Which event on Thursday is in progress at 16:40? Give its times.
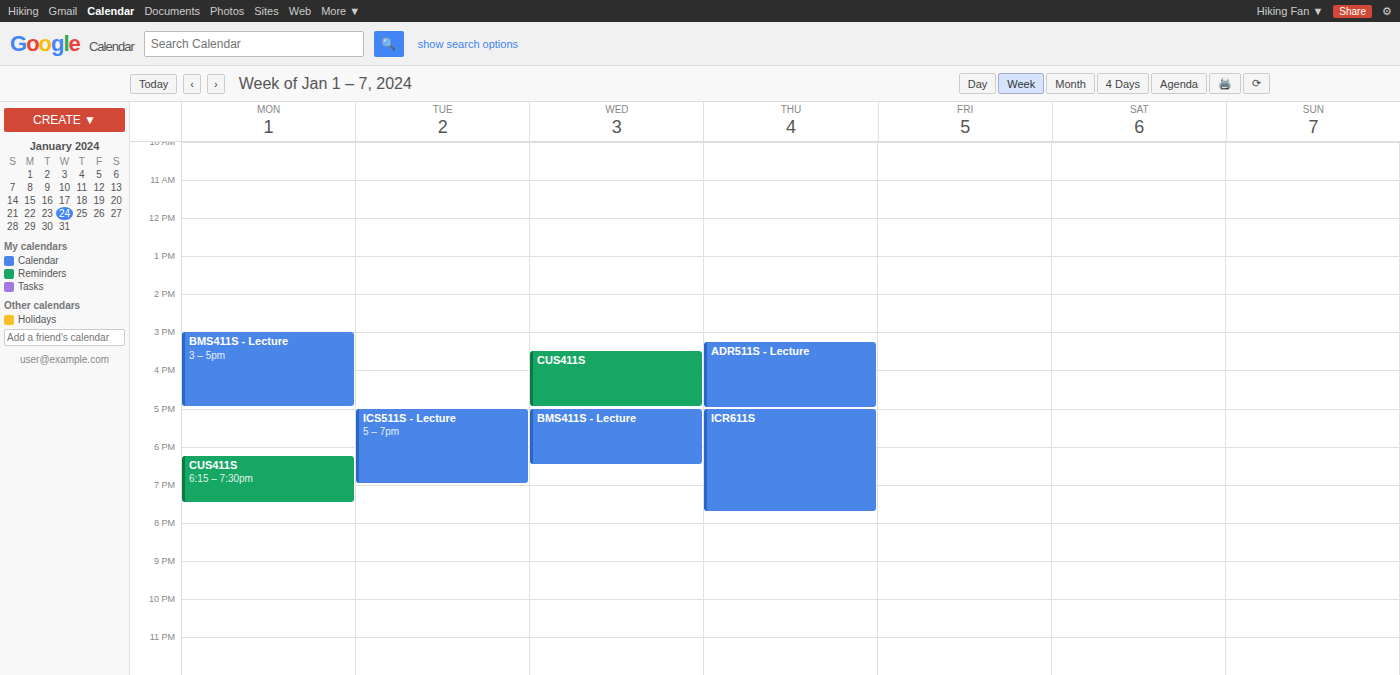
"ADR511S - Lecture", 15:15 to 17:00